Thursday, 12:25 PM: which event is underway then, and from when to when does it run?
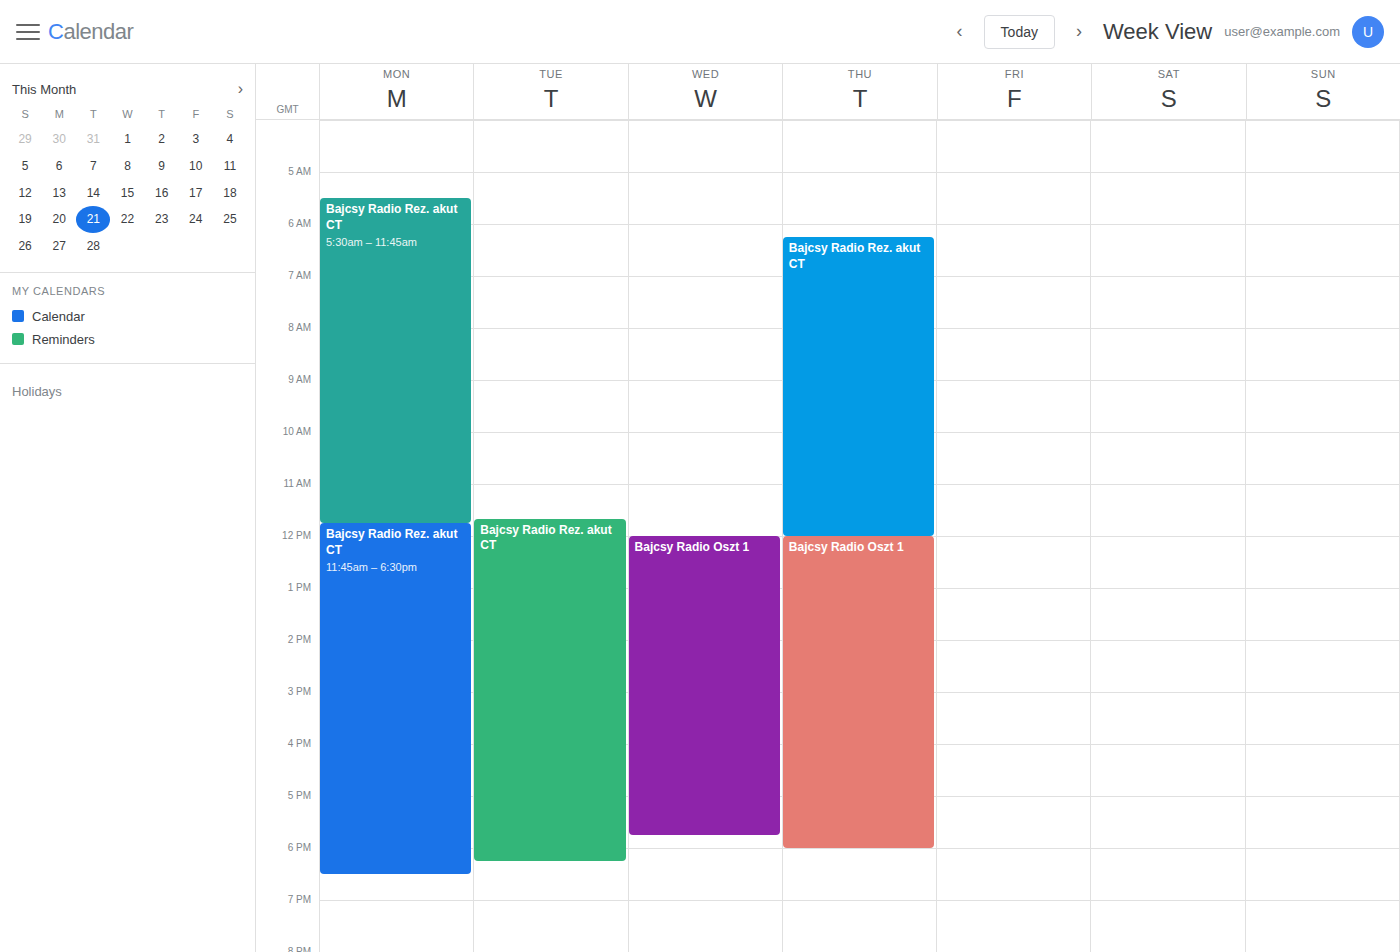
"Bajcsy Radio Oszt 1", 12:00 PM to 6:00 PM